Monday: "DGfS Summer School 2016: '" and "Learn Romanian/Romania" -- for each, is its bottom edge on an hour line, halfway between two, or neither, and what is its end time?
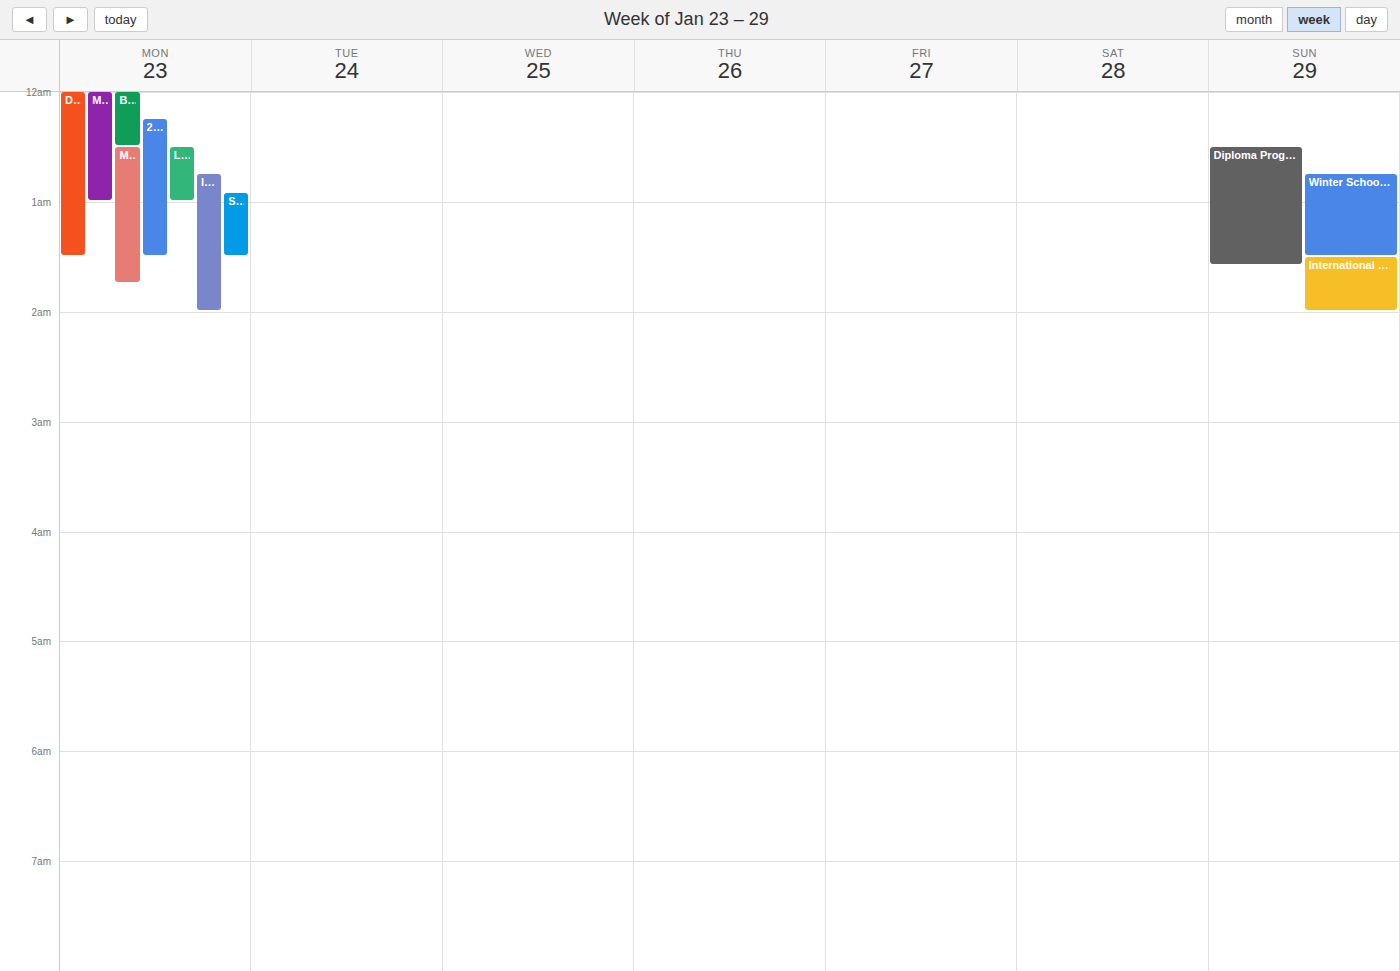
"DGfS Summer School 2016: '": 1:30 AM, halfway between the 1 AM and 2 AM lines. "Learn Romanian/Romania": 1:00 AM, exactly on the 1 AM line.